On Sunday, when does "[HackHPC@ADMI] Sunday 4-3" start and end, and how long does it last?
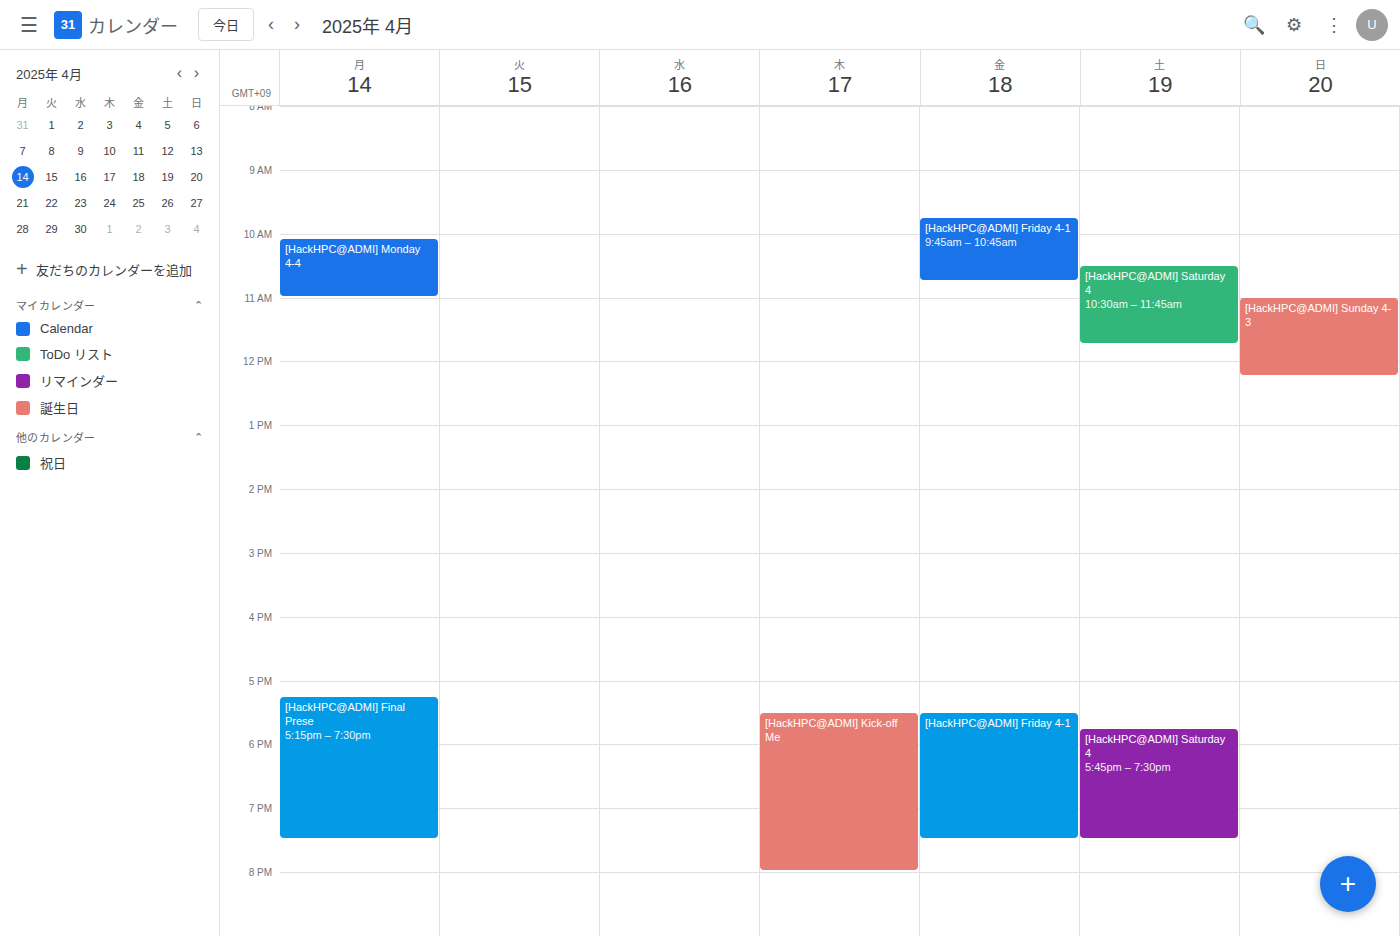
11:00 AM to 12:15 PM, 1 hour 15 minutes